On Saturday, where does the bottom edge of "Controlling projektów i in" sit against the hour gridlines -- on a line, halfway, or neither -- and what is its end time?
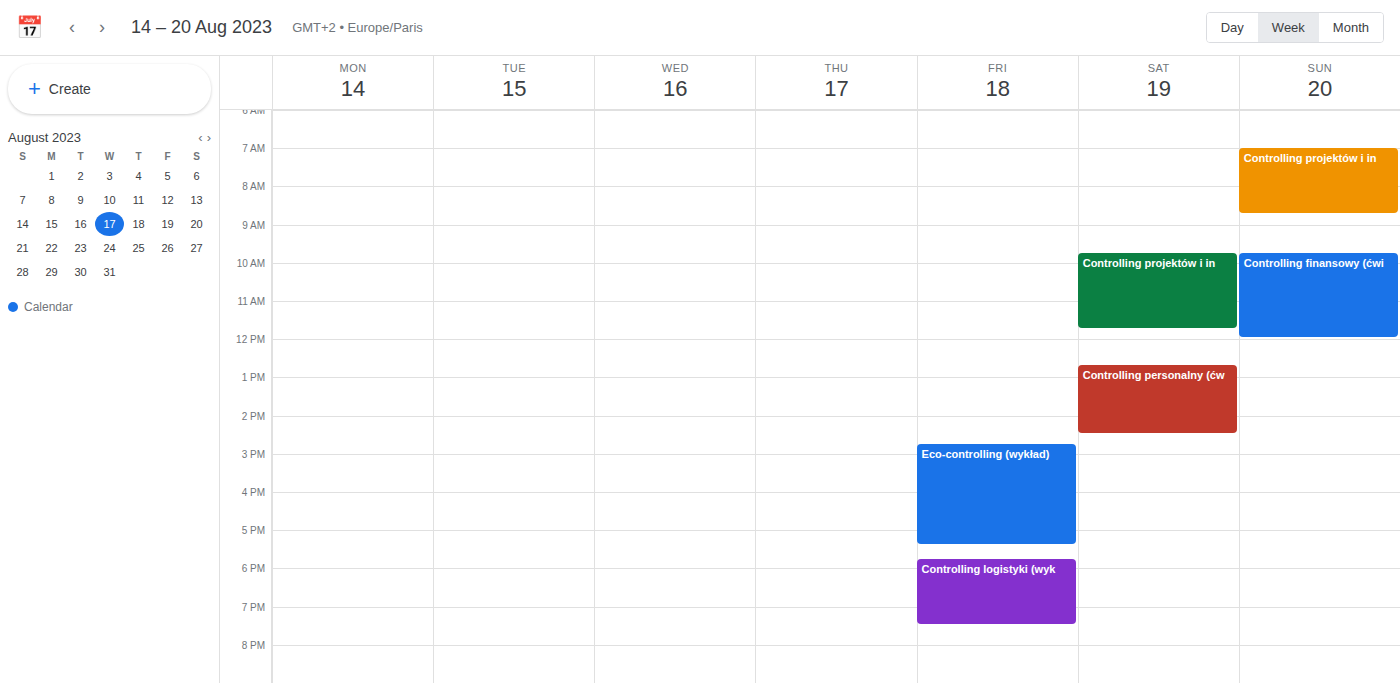
11:45 AM -- neither: three quarters of the way from the 11 AM line to the 12 PM line.